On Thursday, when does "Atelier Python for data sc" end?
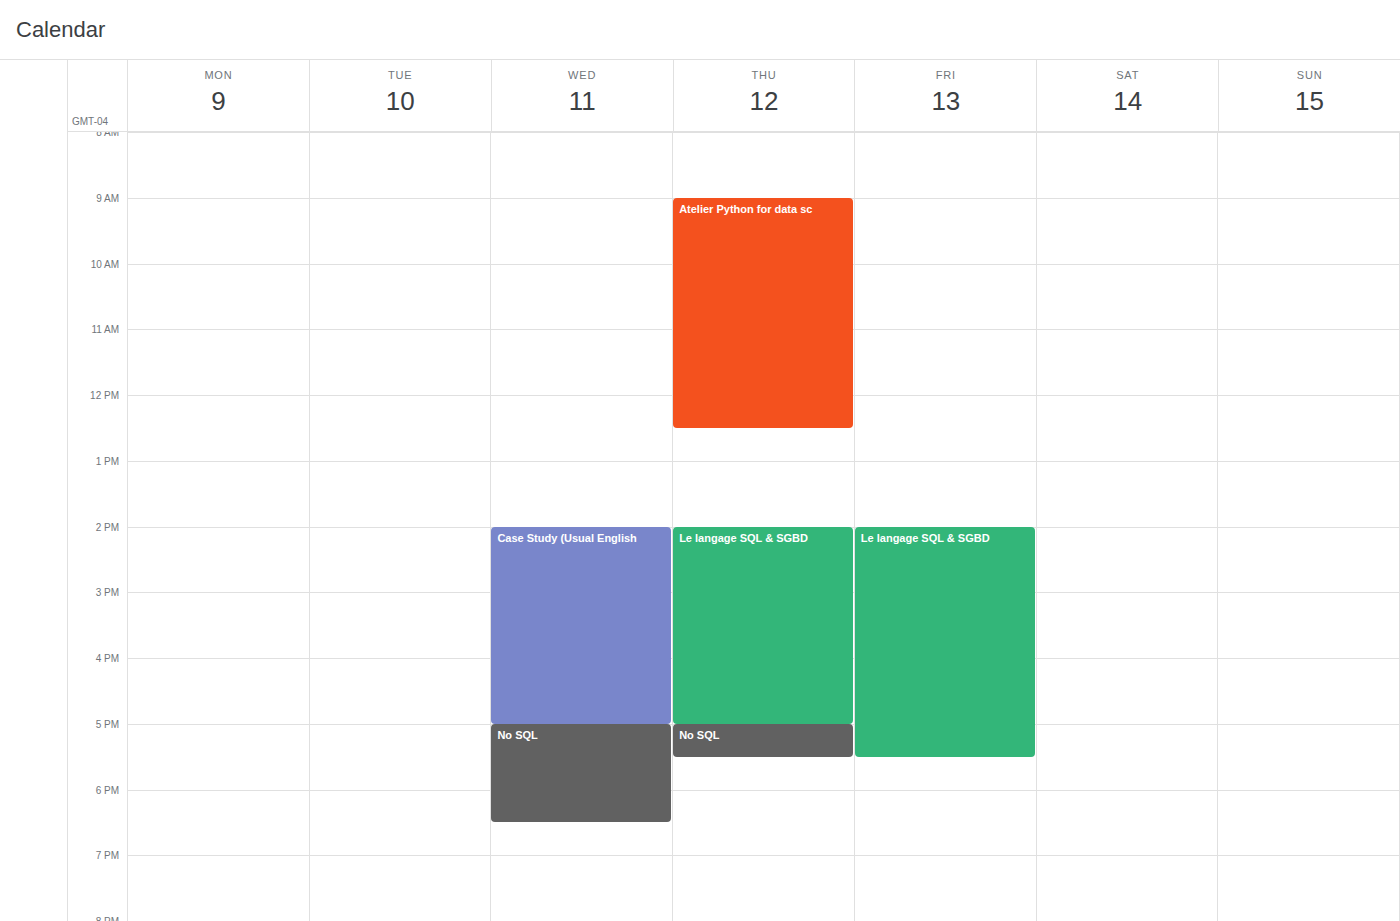
12:30 PM